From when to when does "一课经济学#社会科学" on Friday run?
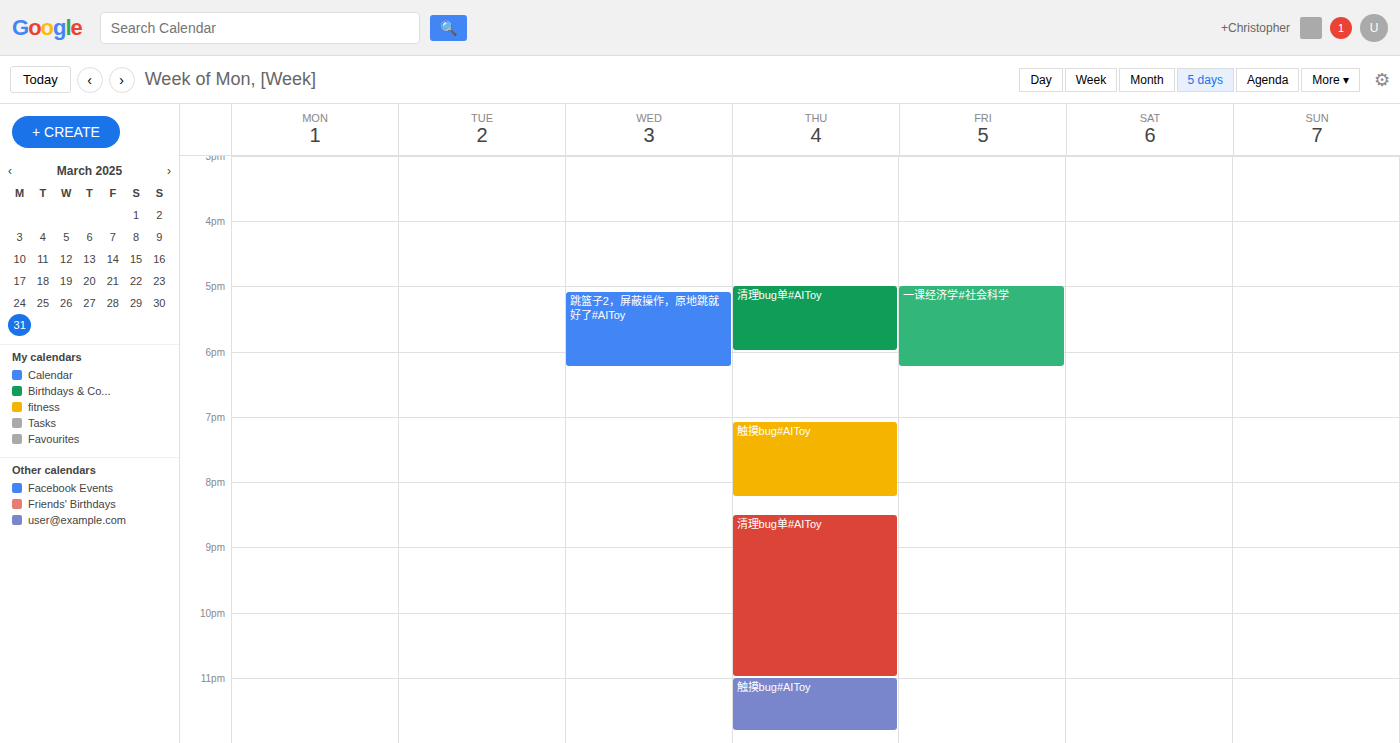
5:00 PM to 6:15 PM